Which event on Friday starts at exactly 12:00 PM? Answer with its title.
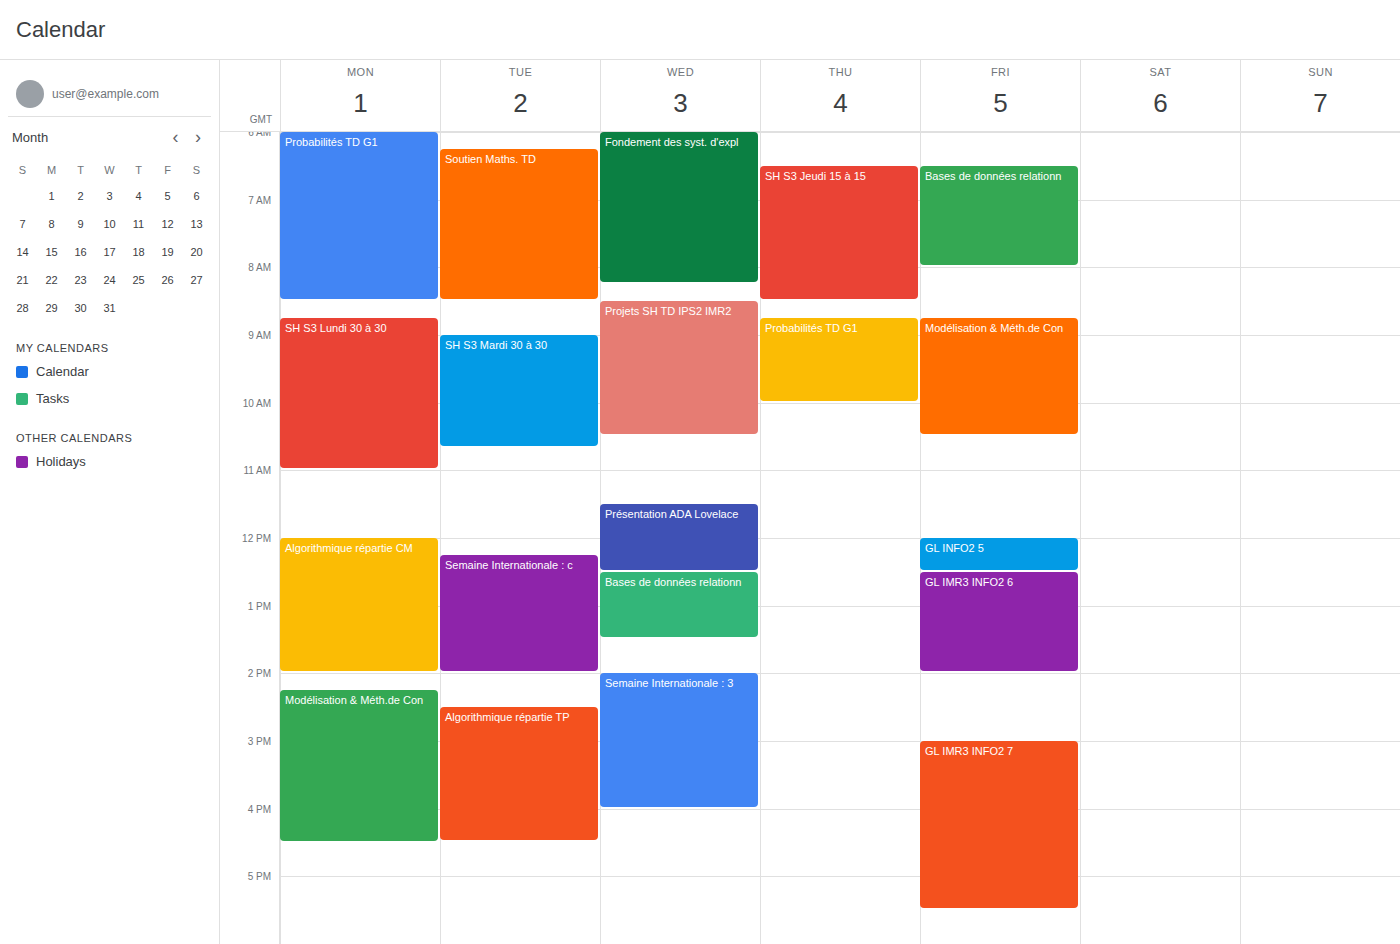
"GL INFO2 5"